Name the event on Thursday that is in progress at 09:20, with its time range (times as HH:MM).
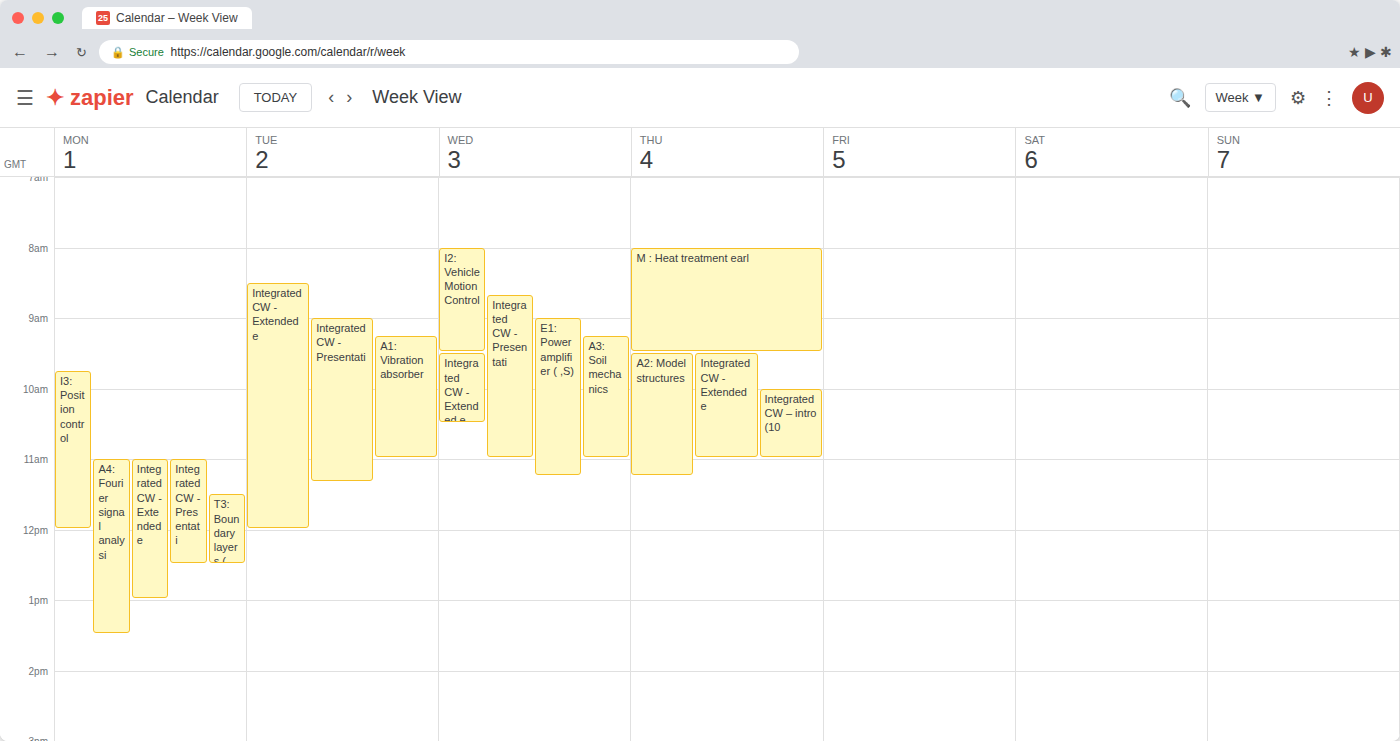
"M : Heat treatment earl", 08:00 to 09:30